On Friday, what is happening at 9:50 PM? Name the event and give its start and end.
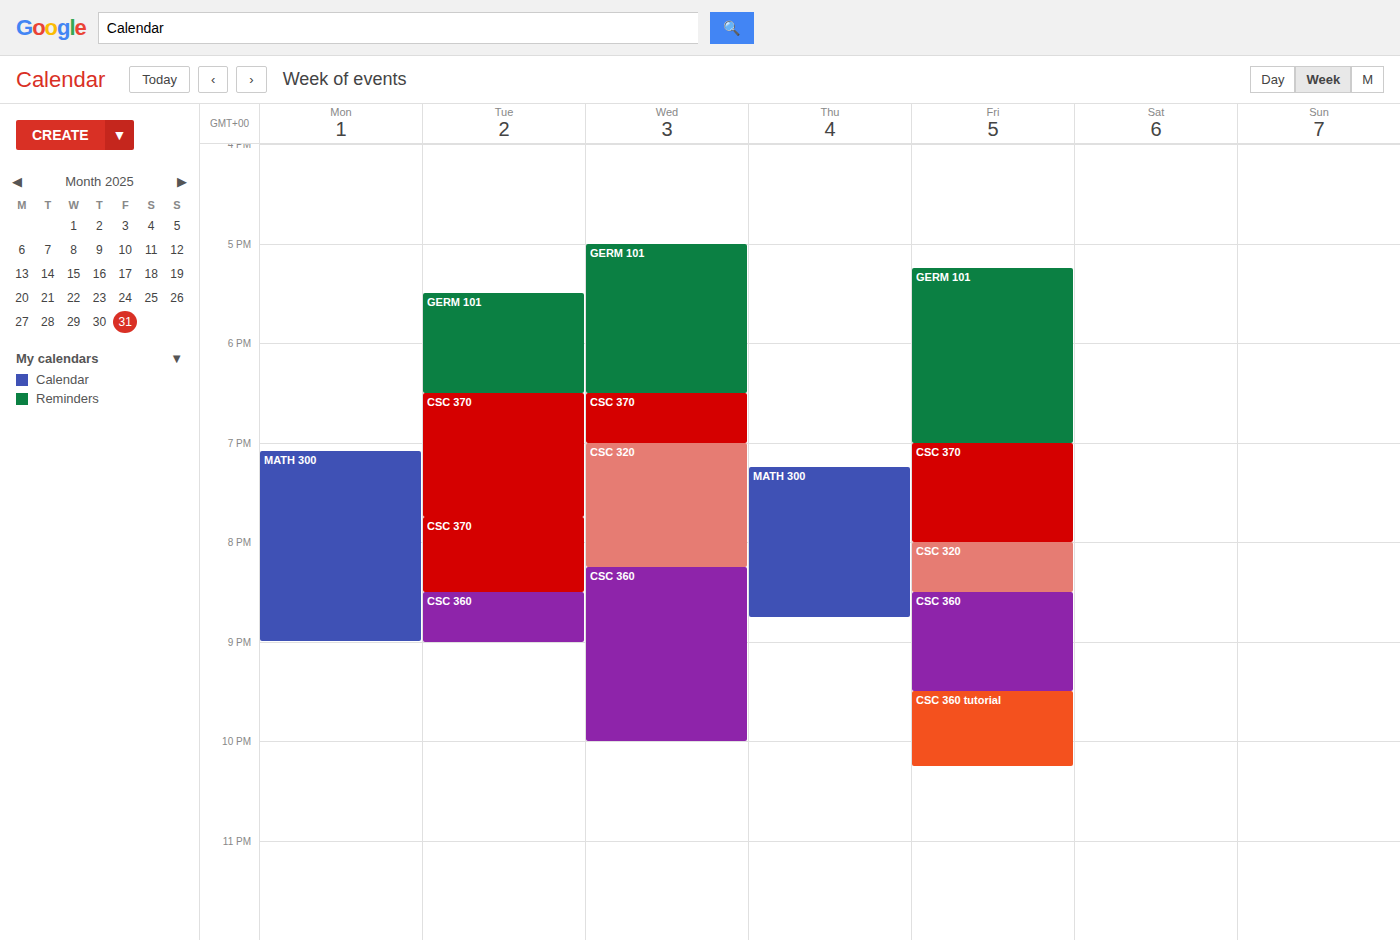
"CSC 360 tutorial", 9:30 PM to 10:15 PM